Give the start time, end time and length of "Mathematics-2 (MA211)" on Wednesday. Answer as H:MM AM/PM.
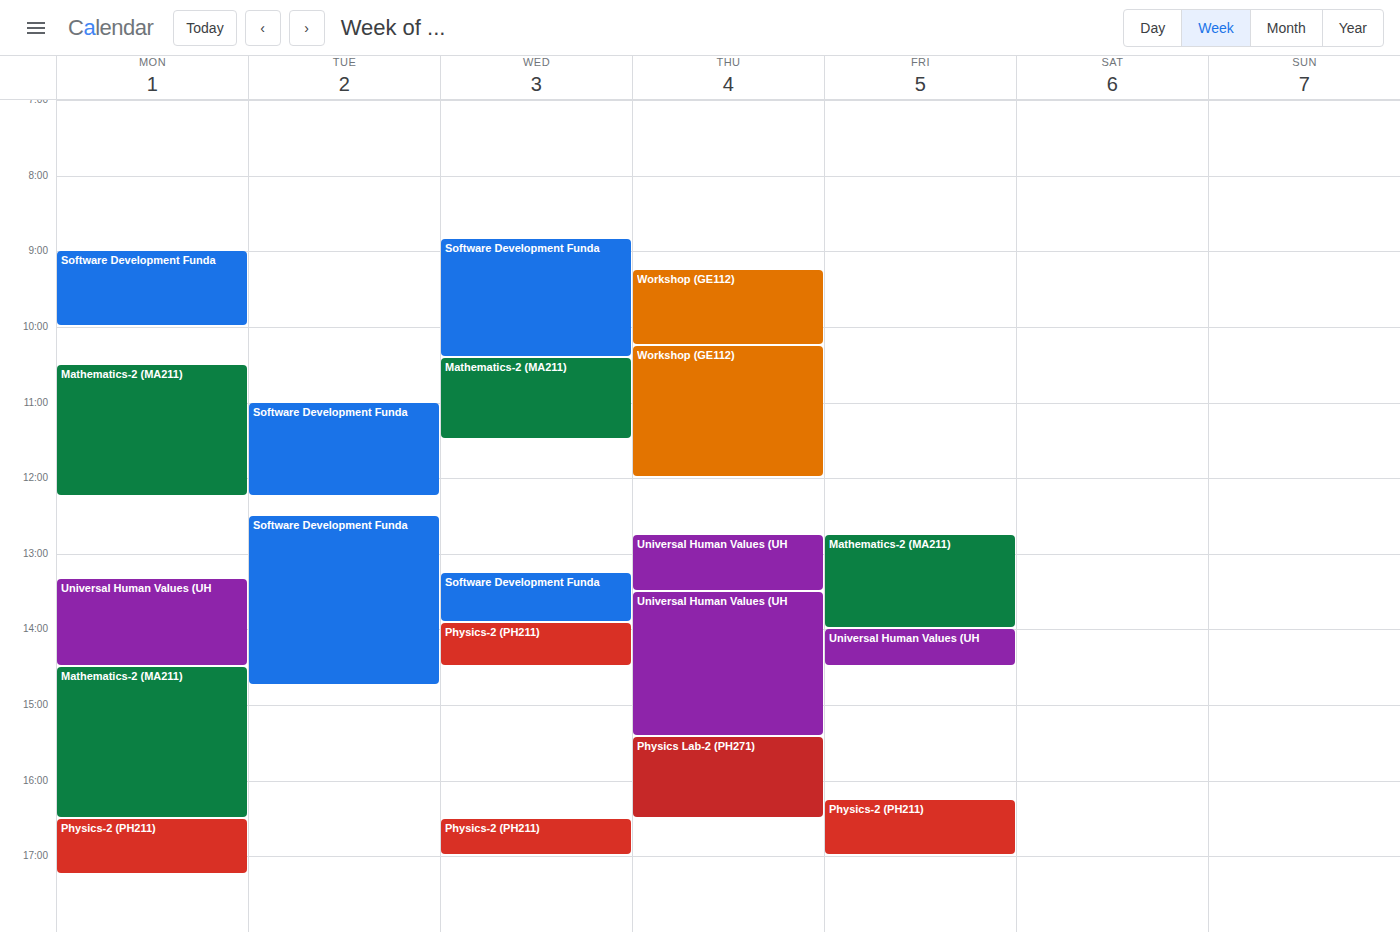
10:25 AM to 11:30 AM, 1 hour 5 minutes